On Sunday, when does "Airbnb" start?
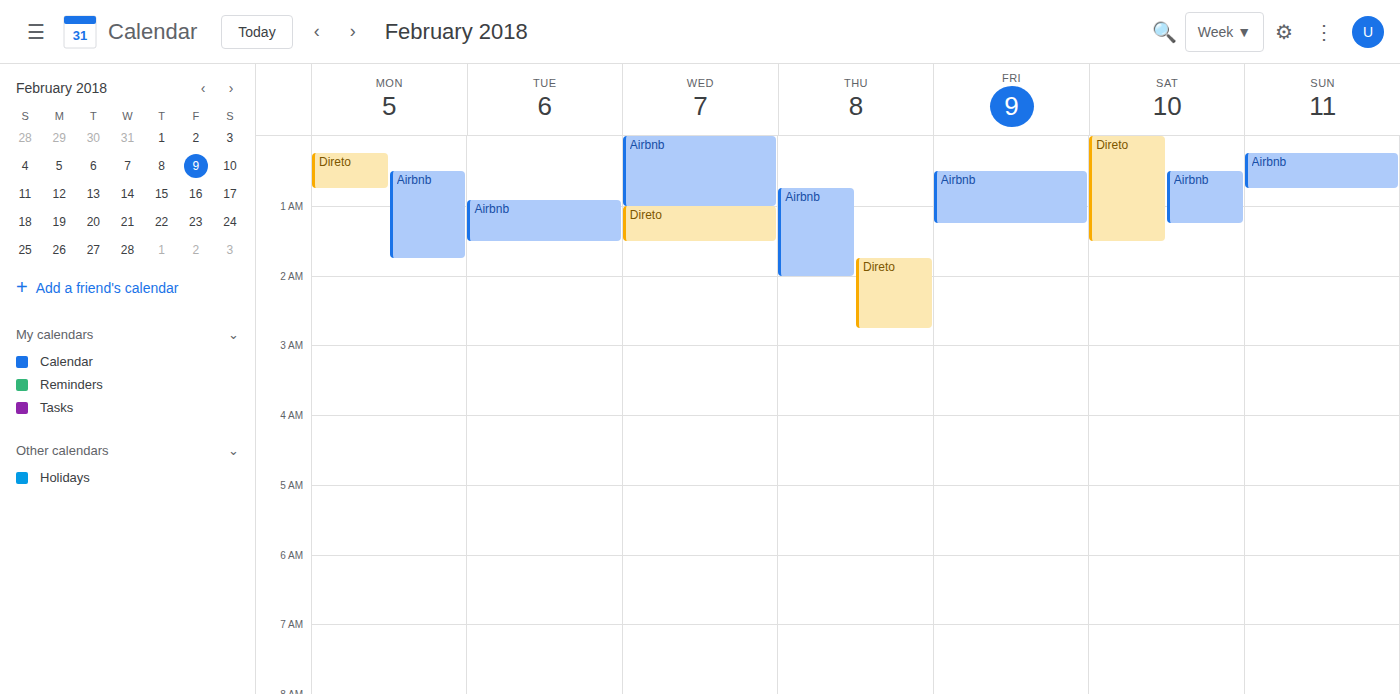
12:15 AM